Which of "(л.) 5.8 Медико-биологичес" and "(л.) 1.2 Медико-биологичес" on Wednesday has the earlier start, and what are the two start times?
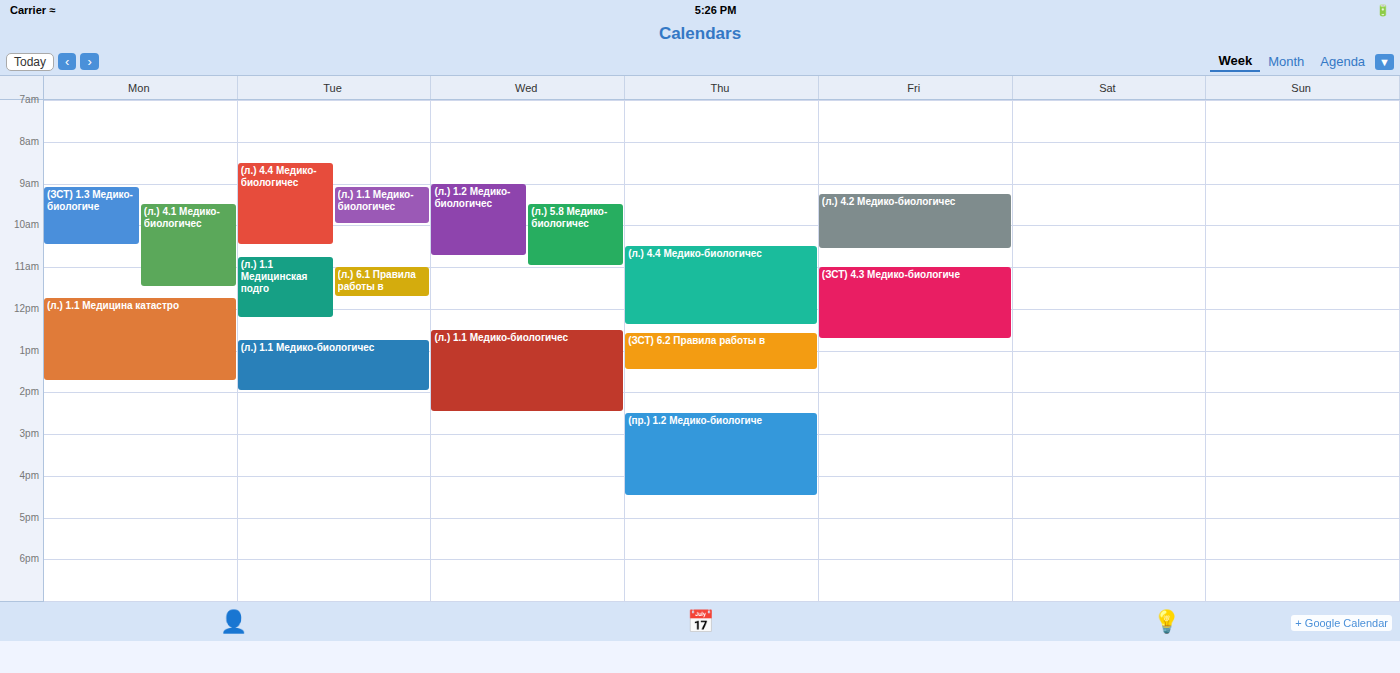
"(л.) 1.2 Медико-биологичес" 9:00 AM; "(л.) 5.8 Медико-биологичес" 9:30 AM.